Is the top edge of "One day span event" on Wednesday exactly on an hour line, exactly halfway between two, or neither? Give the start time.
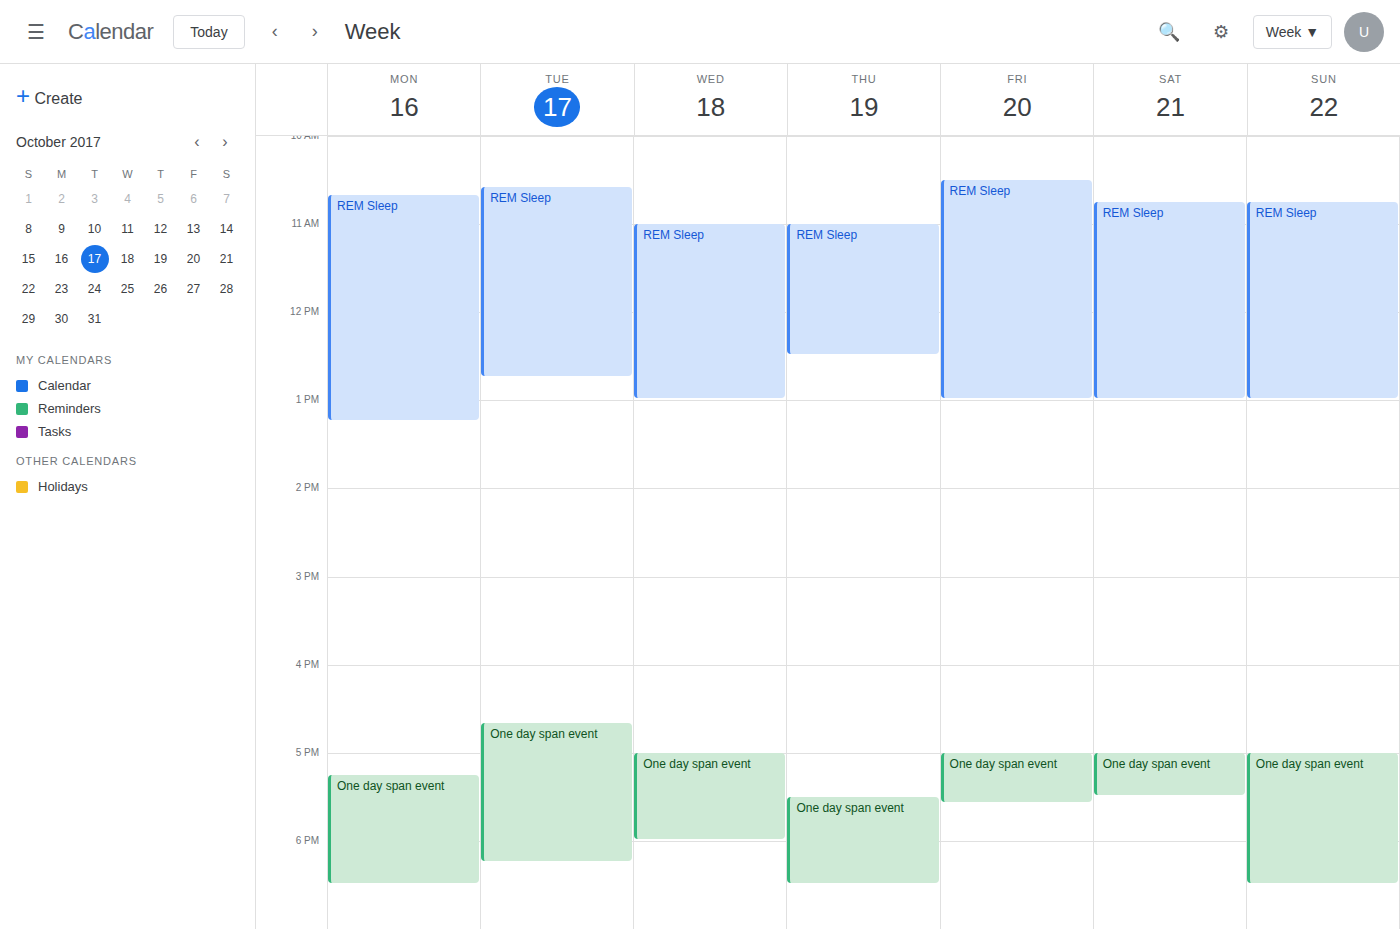
17:00 -- exactly on the 17:00 line.